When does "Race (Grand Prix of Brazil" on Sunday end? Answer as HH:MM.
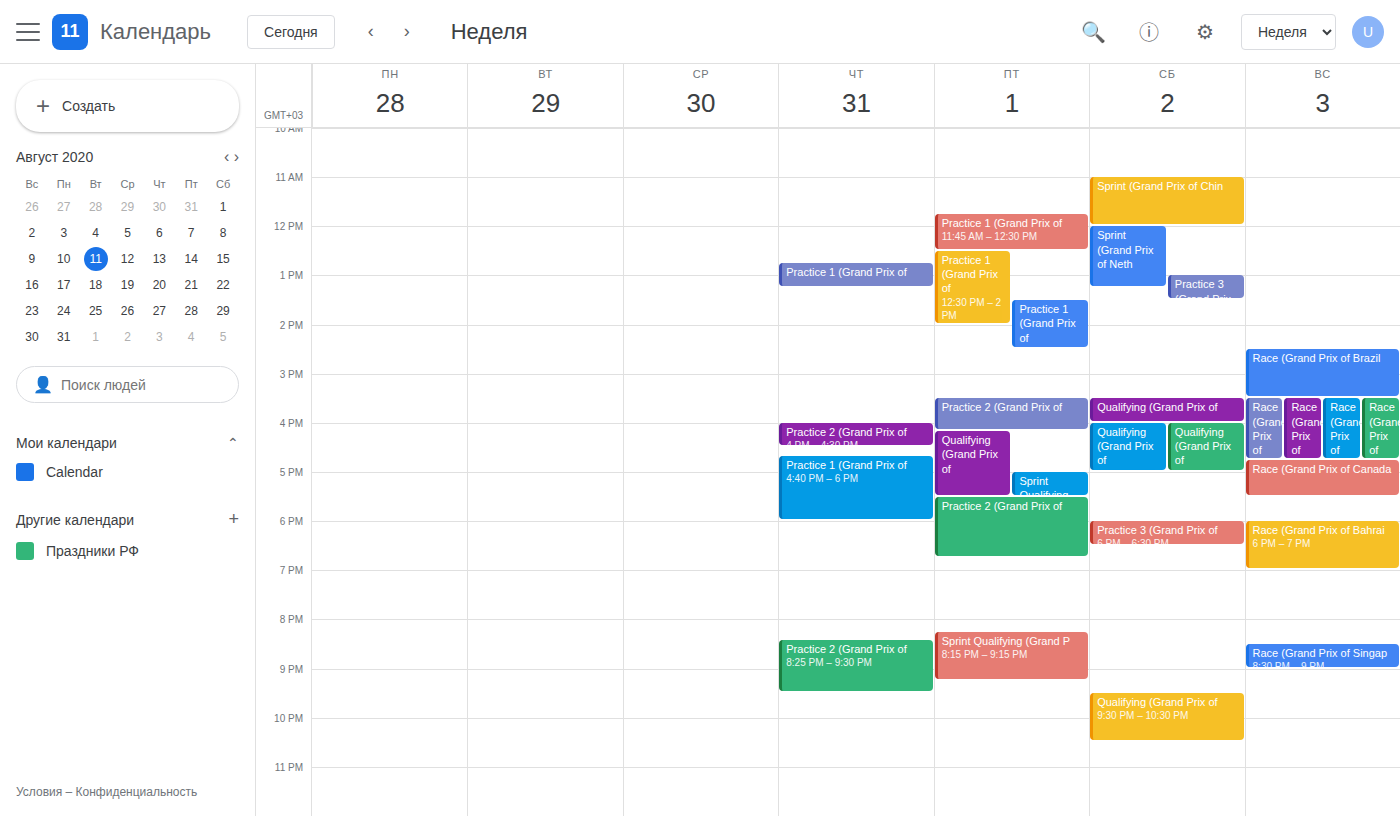
15:30